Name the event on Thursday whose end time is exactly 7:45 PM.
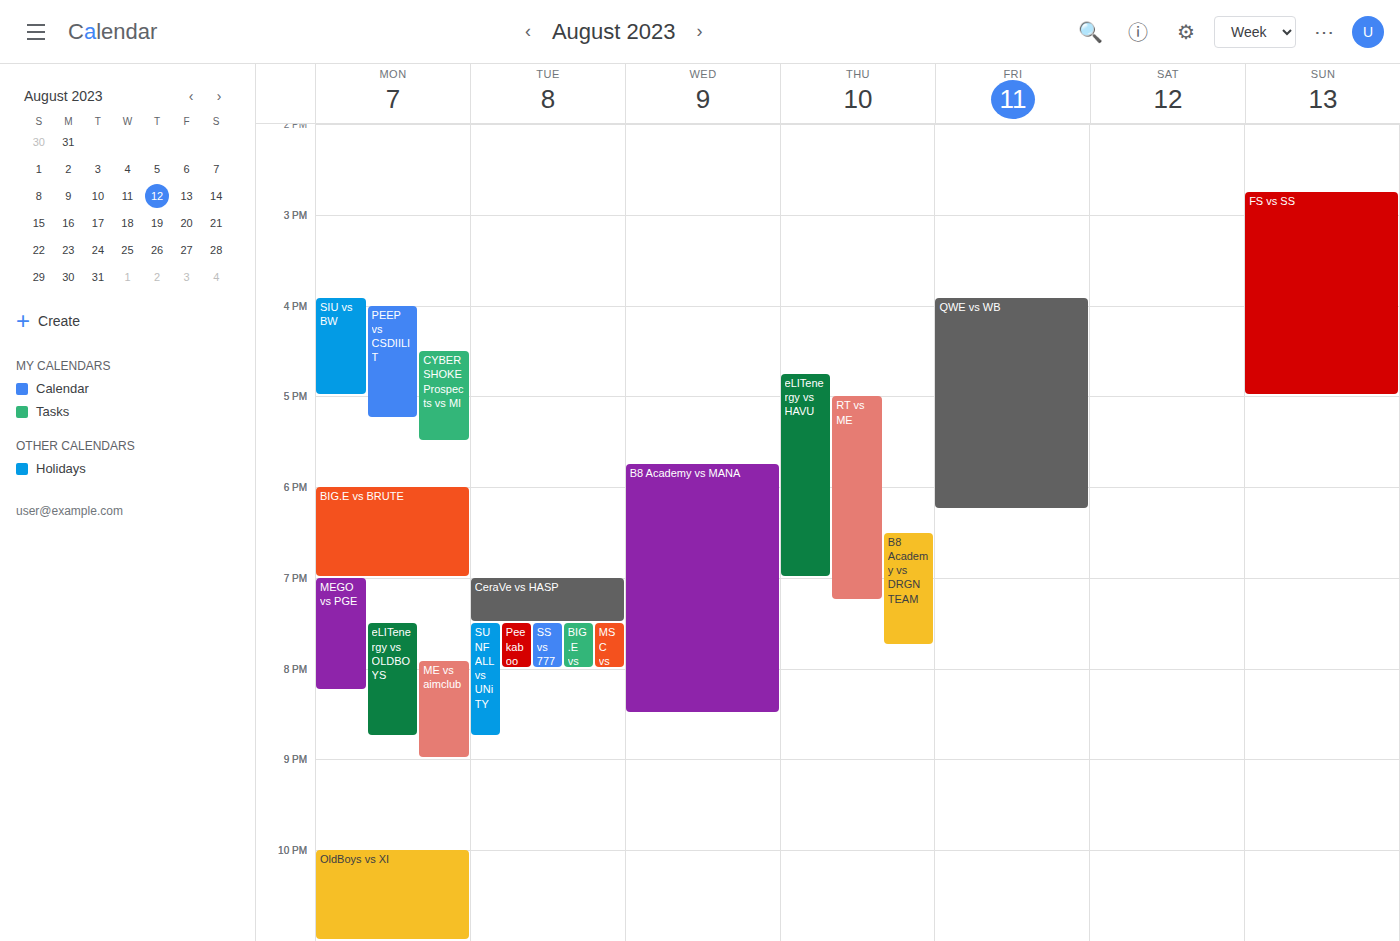
"B8 Academy vs DRGN TEAM"